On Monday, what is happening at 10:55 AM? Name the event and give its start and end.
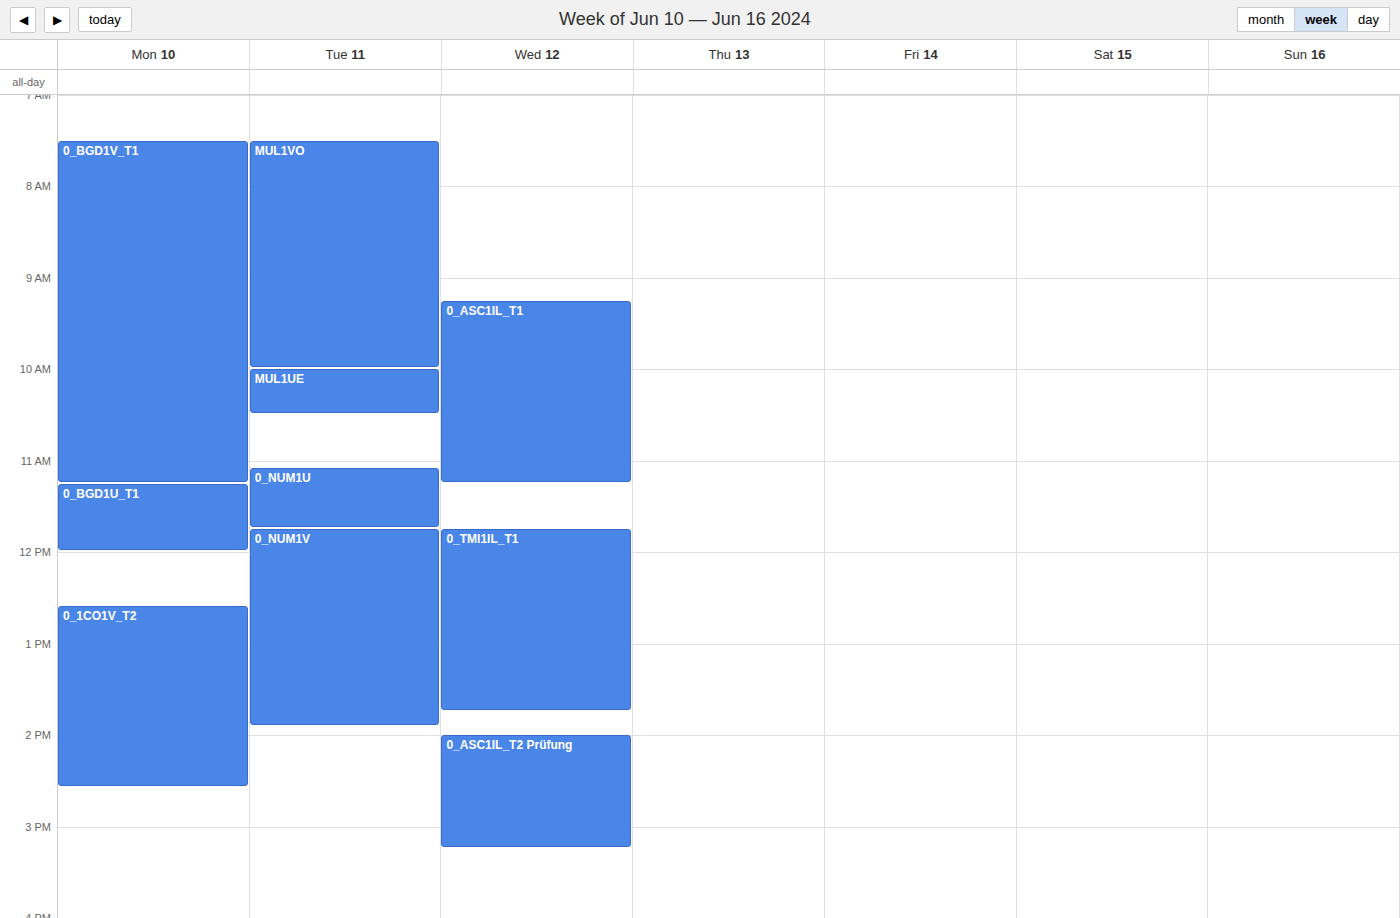
"0_BGD1V_T1", 7:30 AM to 11:15 AM